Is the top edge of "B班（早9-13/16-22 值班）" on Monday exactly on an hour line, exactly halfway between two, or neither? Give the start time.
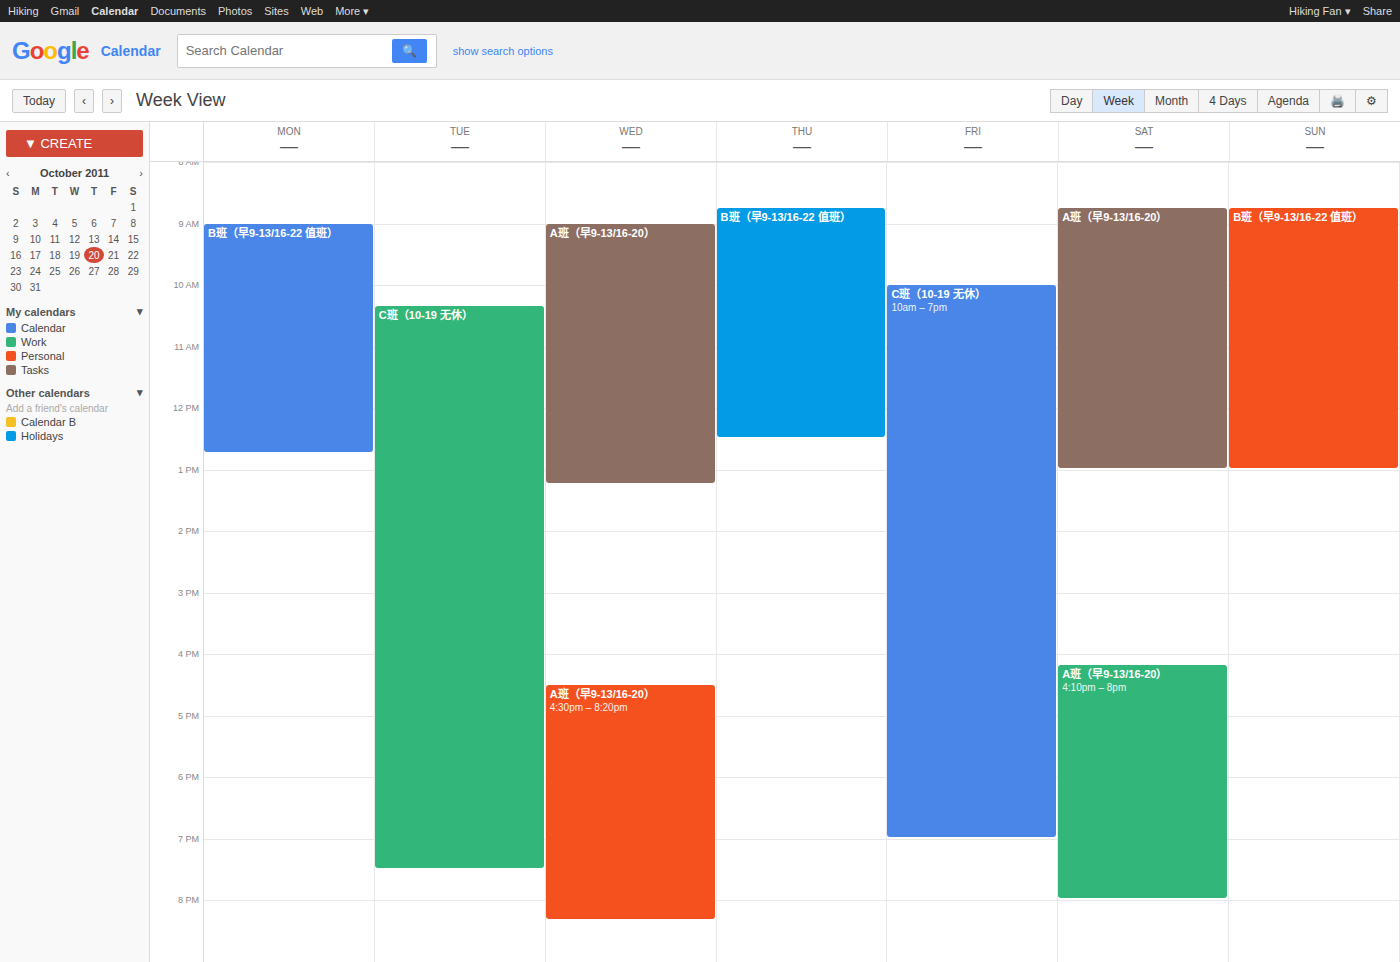
9:00 AM -- exactly on the 9 AM line.